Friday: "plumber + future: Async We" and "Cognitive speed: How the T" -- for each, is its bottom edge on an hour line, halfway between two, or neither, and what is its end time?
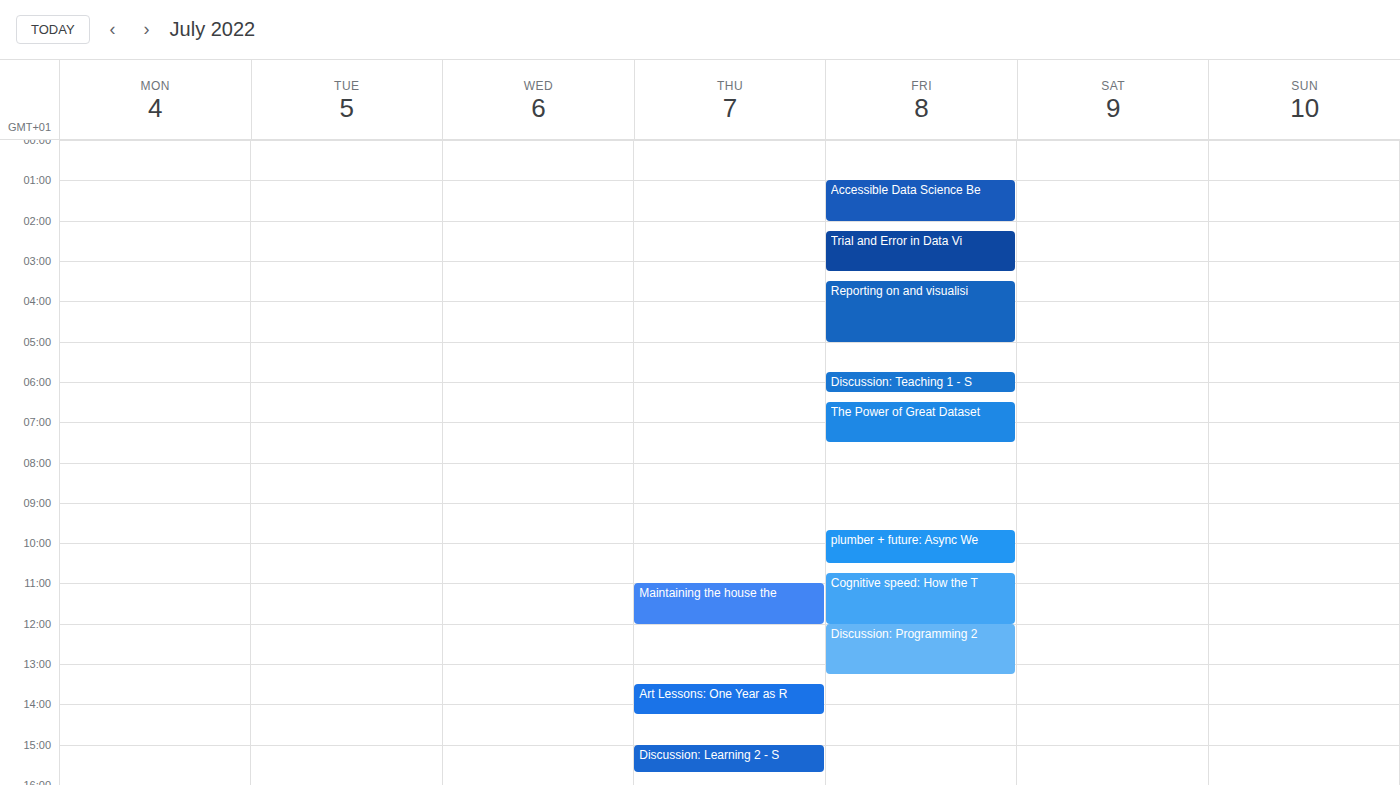
"plumber + future: Async We": 10:30, halfway between the 10:00 and 11:00 lines. "Cognitive speed: How the T": 12:00, exactly on the 12:00 line.